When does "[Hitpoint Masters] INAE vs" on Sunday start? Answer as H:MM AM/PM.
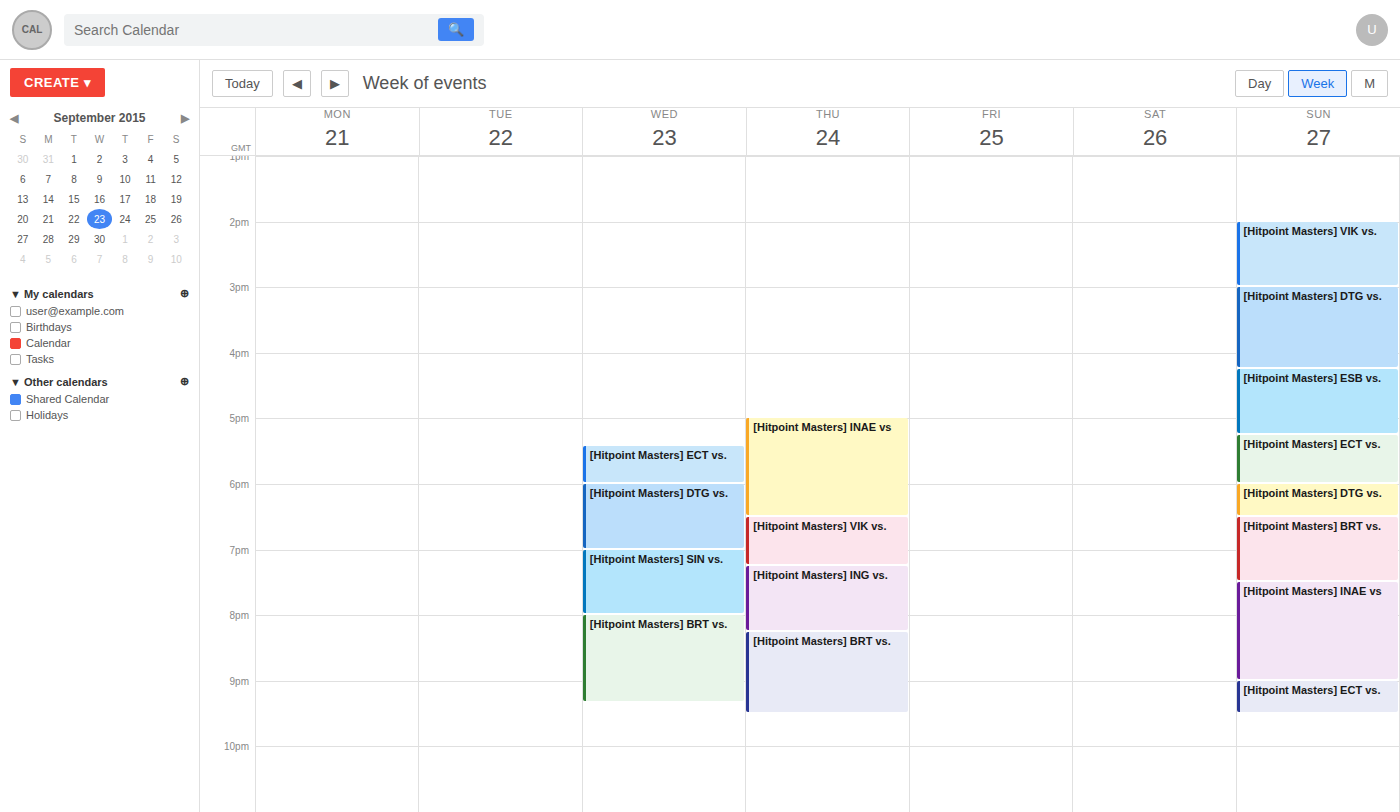
7:30 PM